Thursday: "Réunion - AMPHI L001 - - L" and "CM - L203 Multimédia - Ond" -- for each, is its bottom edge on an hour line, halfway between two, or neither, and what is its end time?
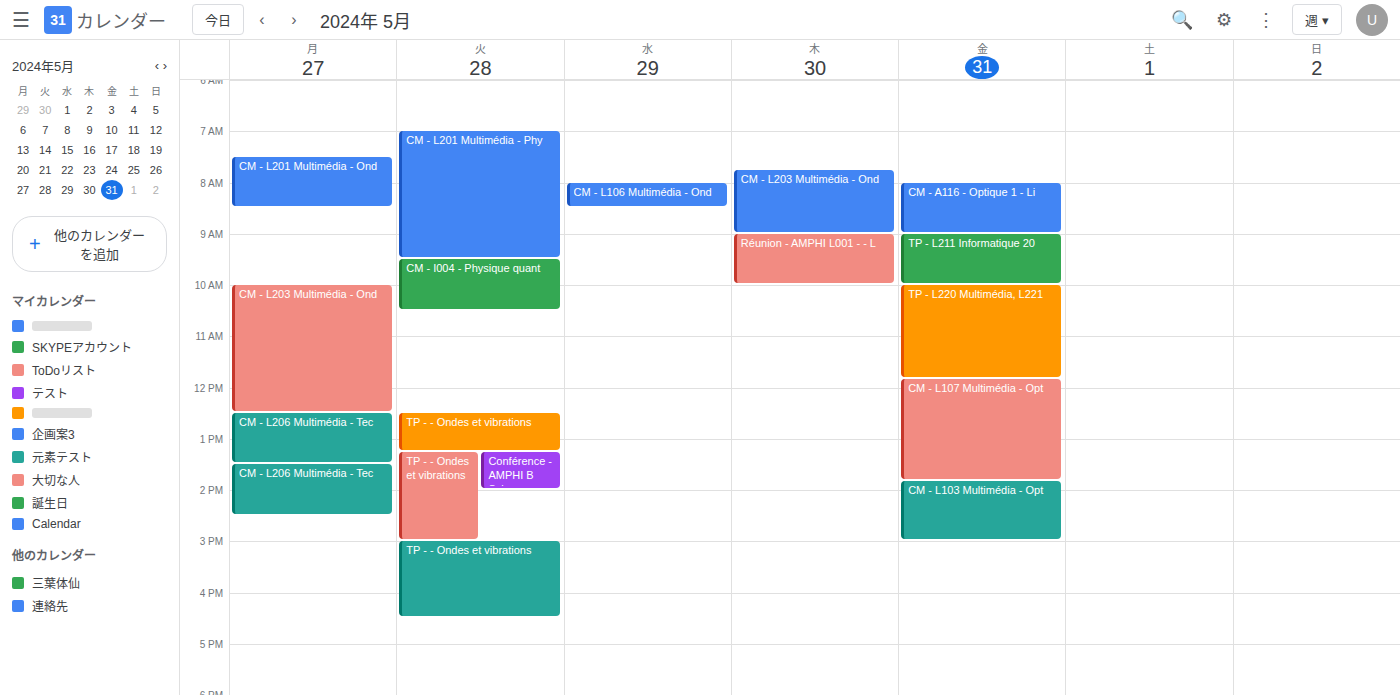
"Réunion - AMPHI L001 - - L": 10:00 AM, exactly on the 10 AM line. "CM - L203 Multimédia - Ond": 9:00 AM, exactly on the 9 AM line.